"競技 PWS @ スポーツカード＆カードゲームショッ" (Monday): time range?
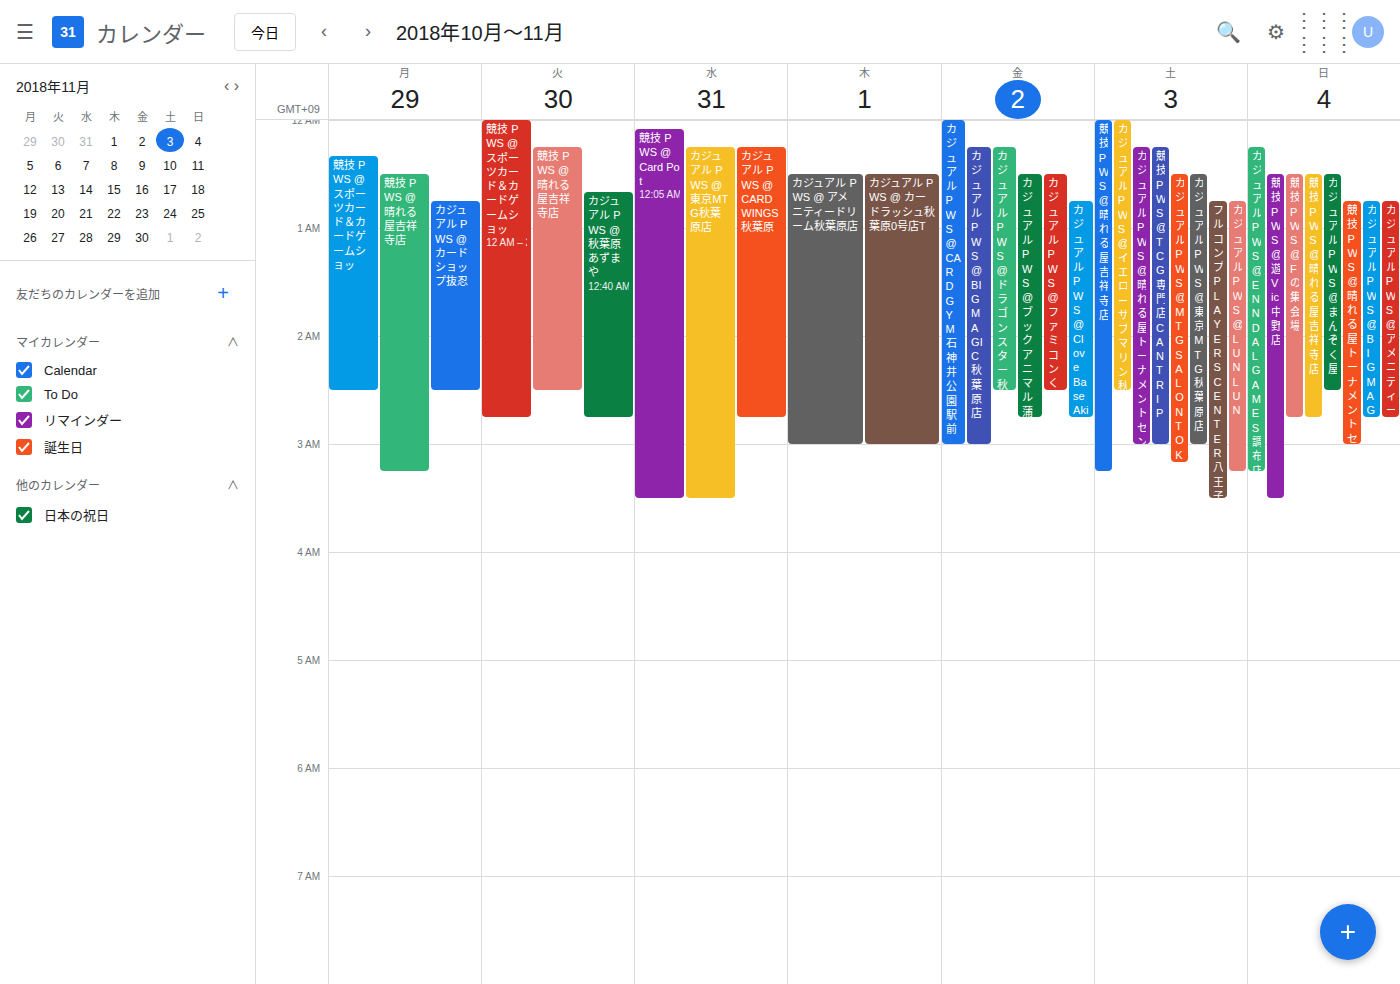
12:20 AM to 2:30 AM